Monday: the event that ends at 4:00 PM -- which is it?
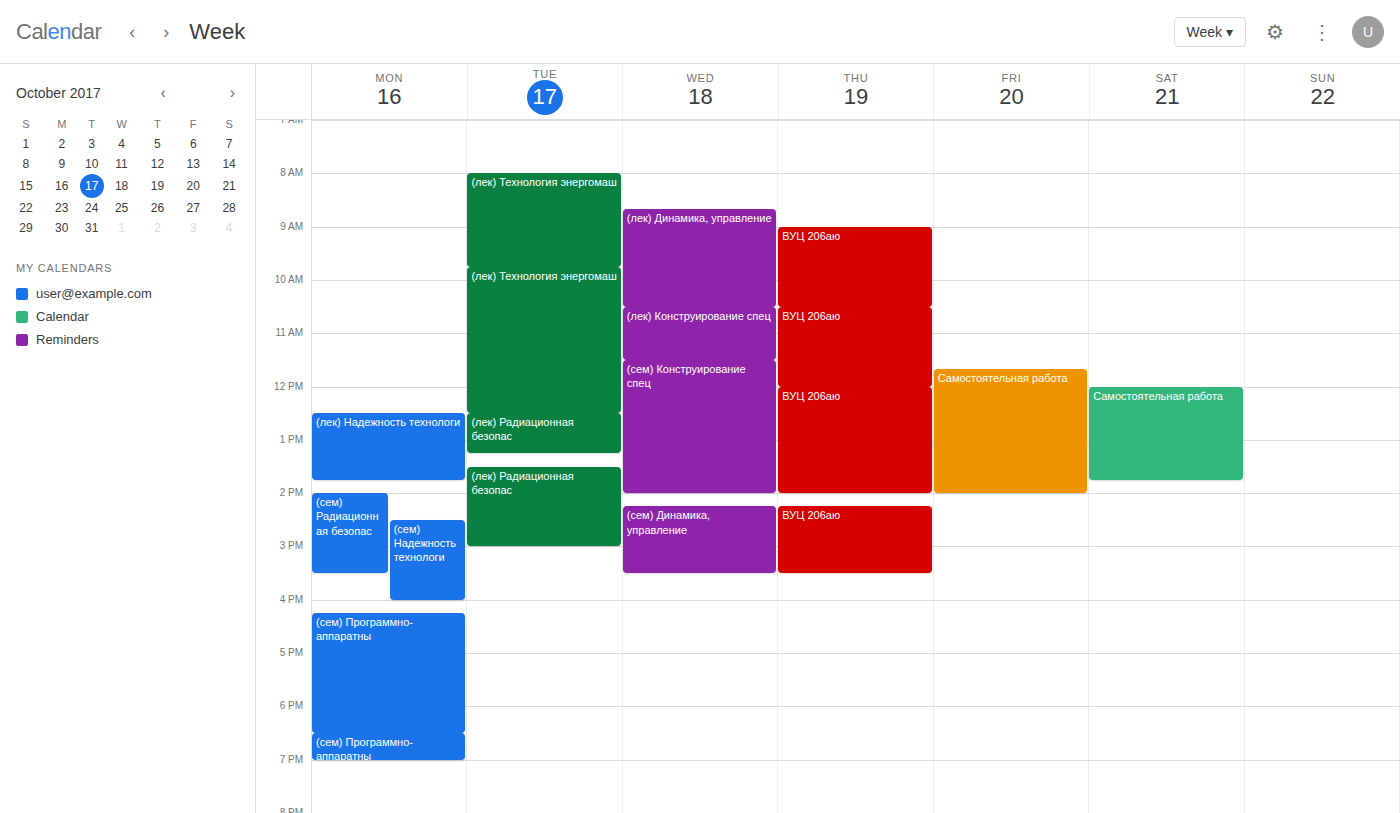
"(сем) Надежность технологи"